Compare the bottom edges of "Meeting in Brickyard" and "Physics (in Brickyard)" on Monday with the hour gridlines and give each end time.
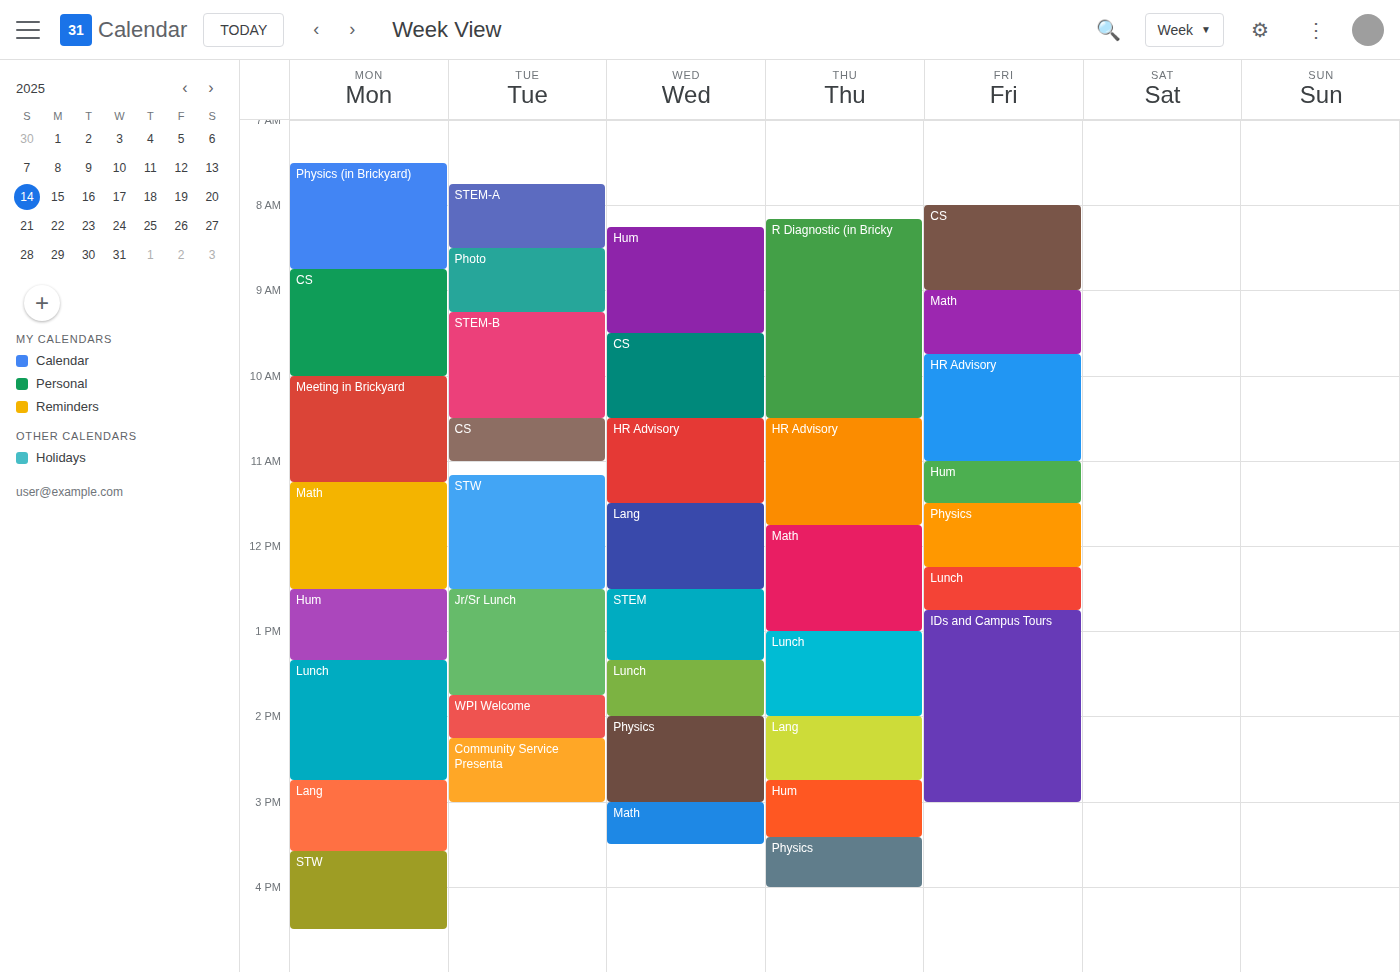
"Meeting in Brickyard": 11:15 AM, neither: a quarter of the way from the 11 AM line to the 12 PM line. "Physics (in Brickyard)": 8:45 AM, neither: three quarters of the way from the 8 AM line to the 9 AM line.